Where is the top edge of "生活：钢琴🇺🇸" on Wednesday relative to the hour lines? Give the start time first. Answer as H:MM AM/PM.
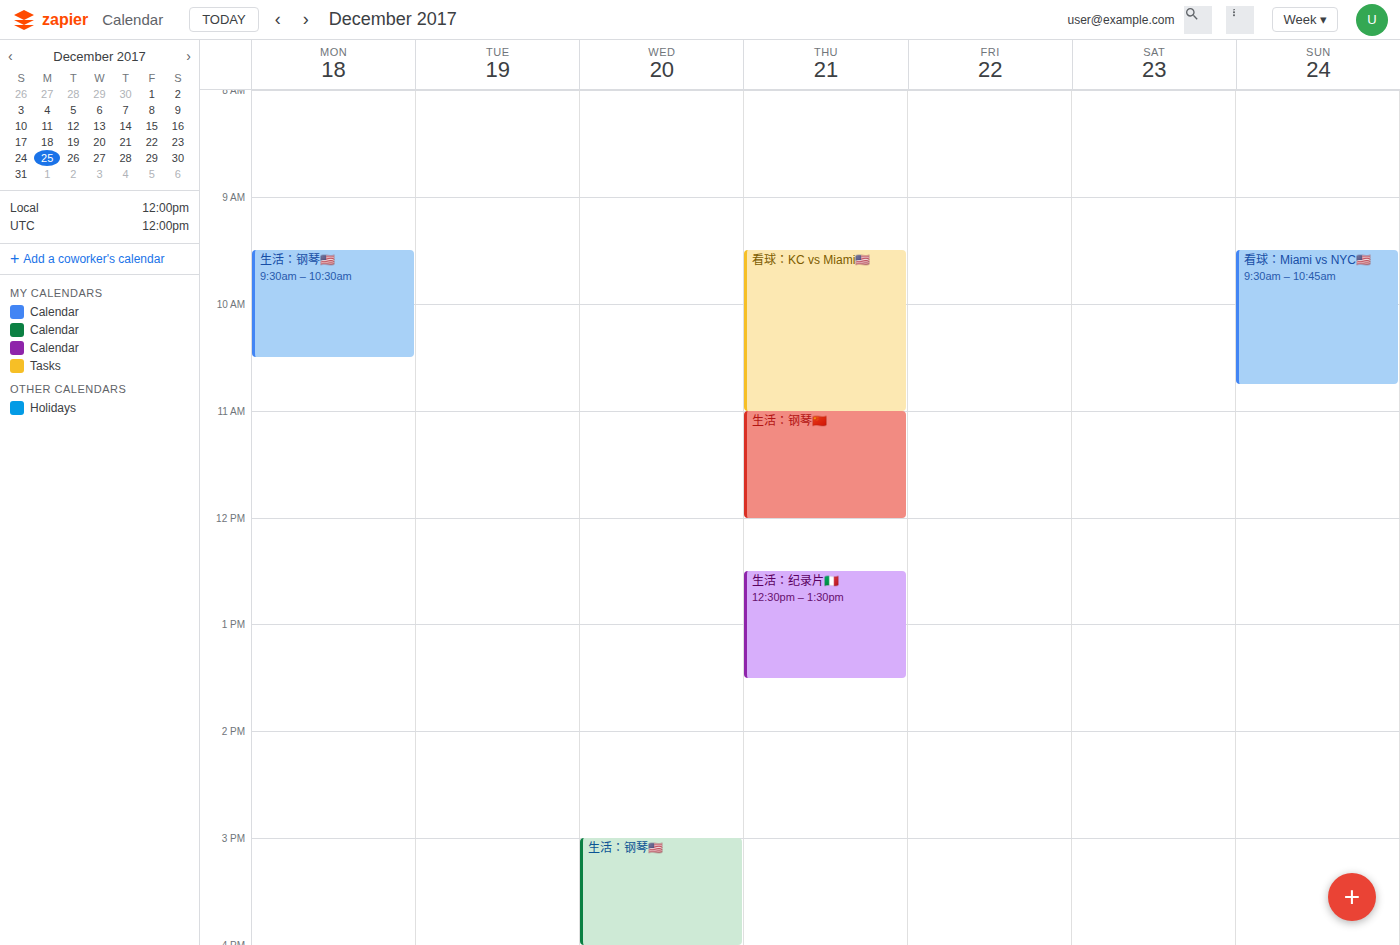
3:00 PM -- exactly on the 3 PM line.